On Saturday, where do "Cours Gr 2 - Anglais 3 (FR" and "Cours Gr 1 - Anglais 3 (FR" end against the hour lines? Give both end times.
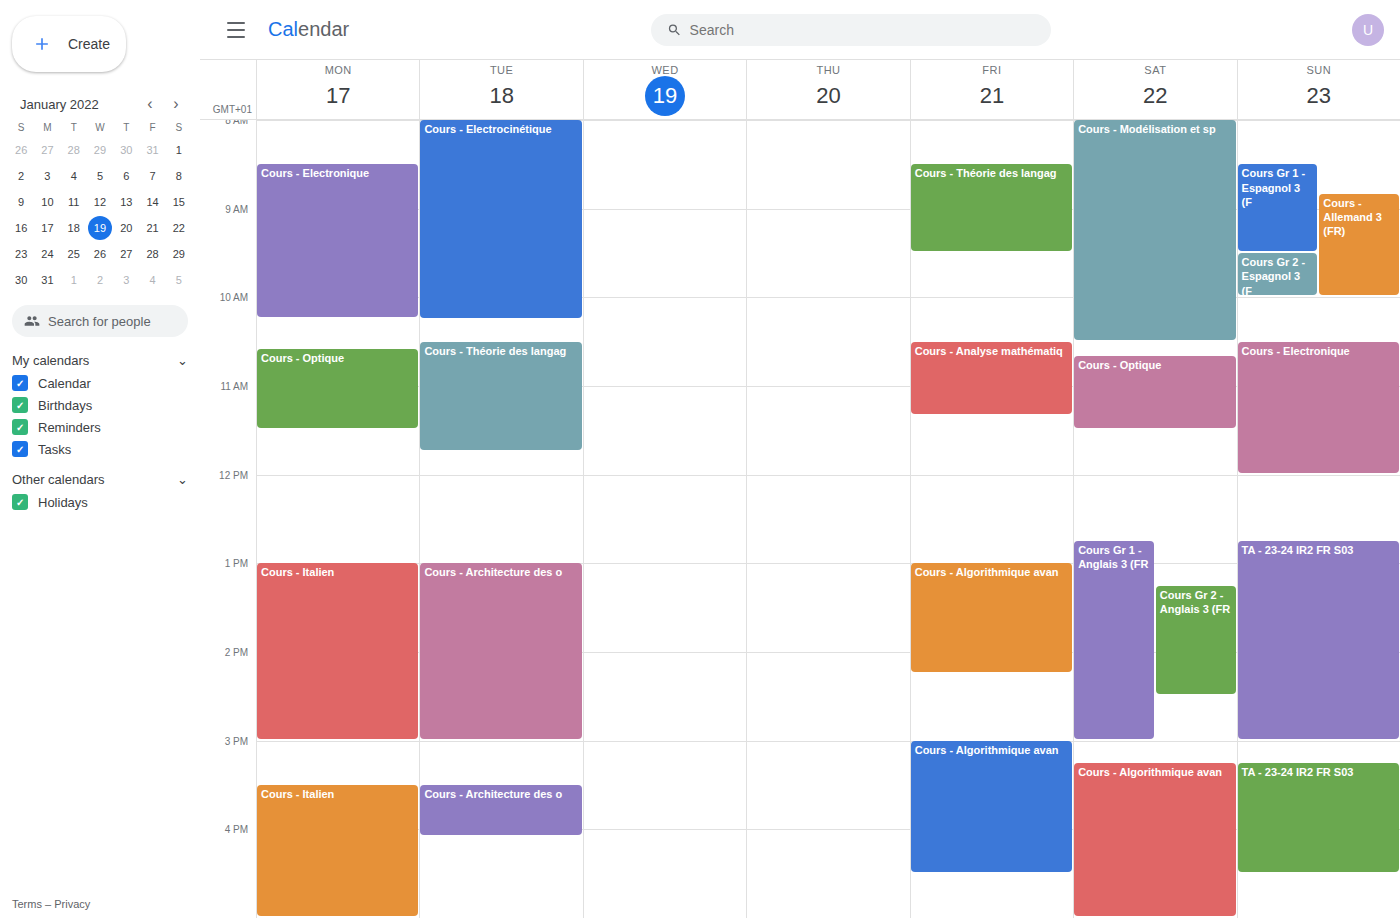
"Cours Gr 2 - Anglais 3 (FR": 2:30 PM, halfway between the 2 PM and 3 PM lines. "Cours Gr 1 - Anglais 3 (FR": 3:00 PM, exactly on the 3 PM line.